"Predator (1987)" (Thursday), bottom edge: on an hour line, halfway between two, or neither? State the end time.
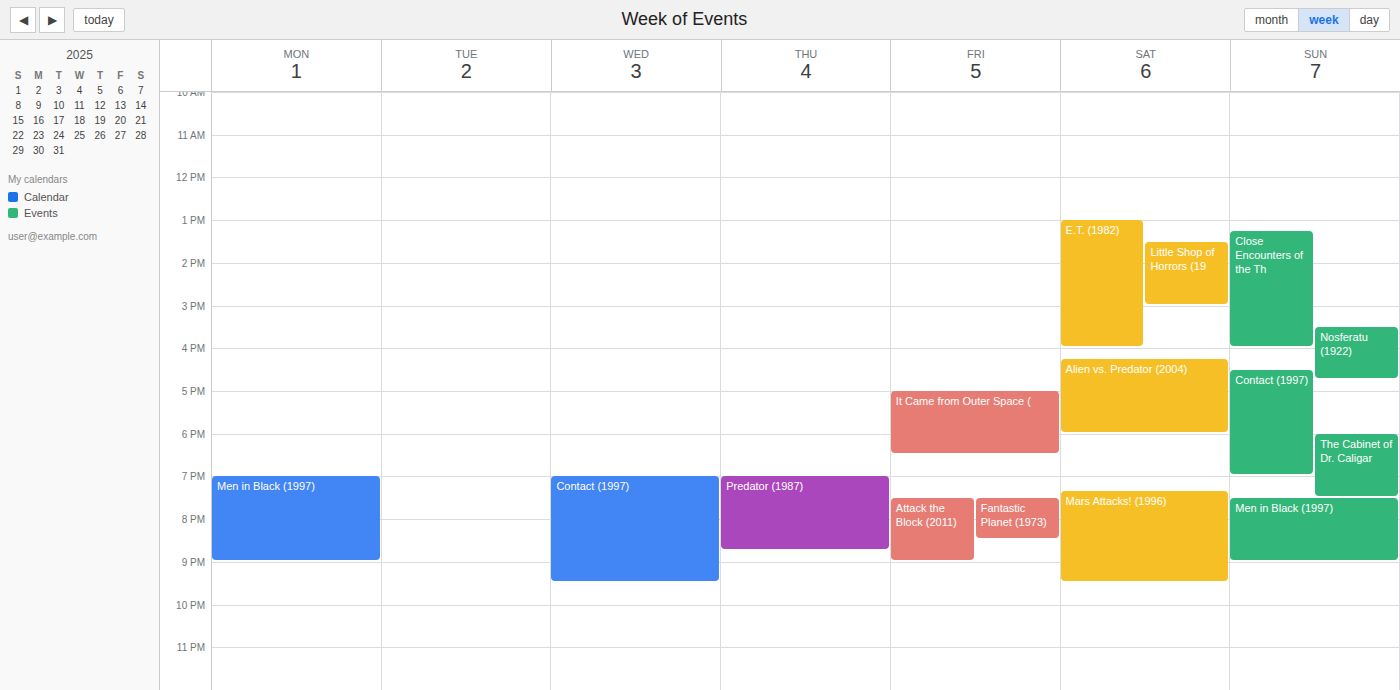
8:45 PM -- neither: three quarters of the way from the 8 PM line to the 9 PM line.